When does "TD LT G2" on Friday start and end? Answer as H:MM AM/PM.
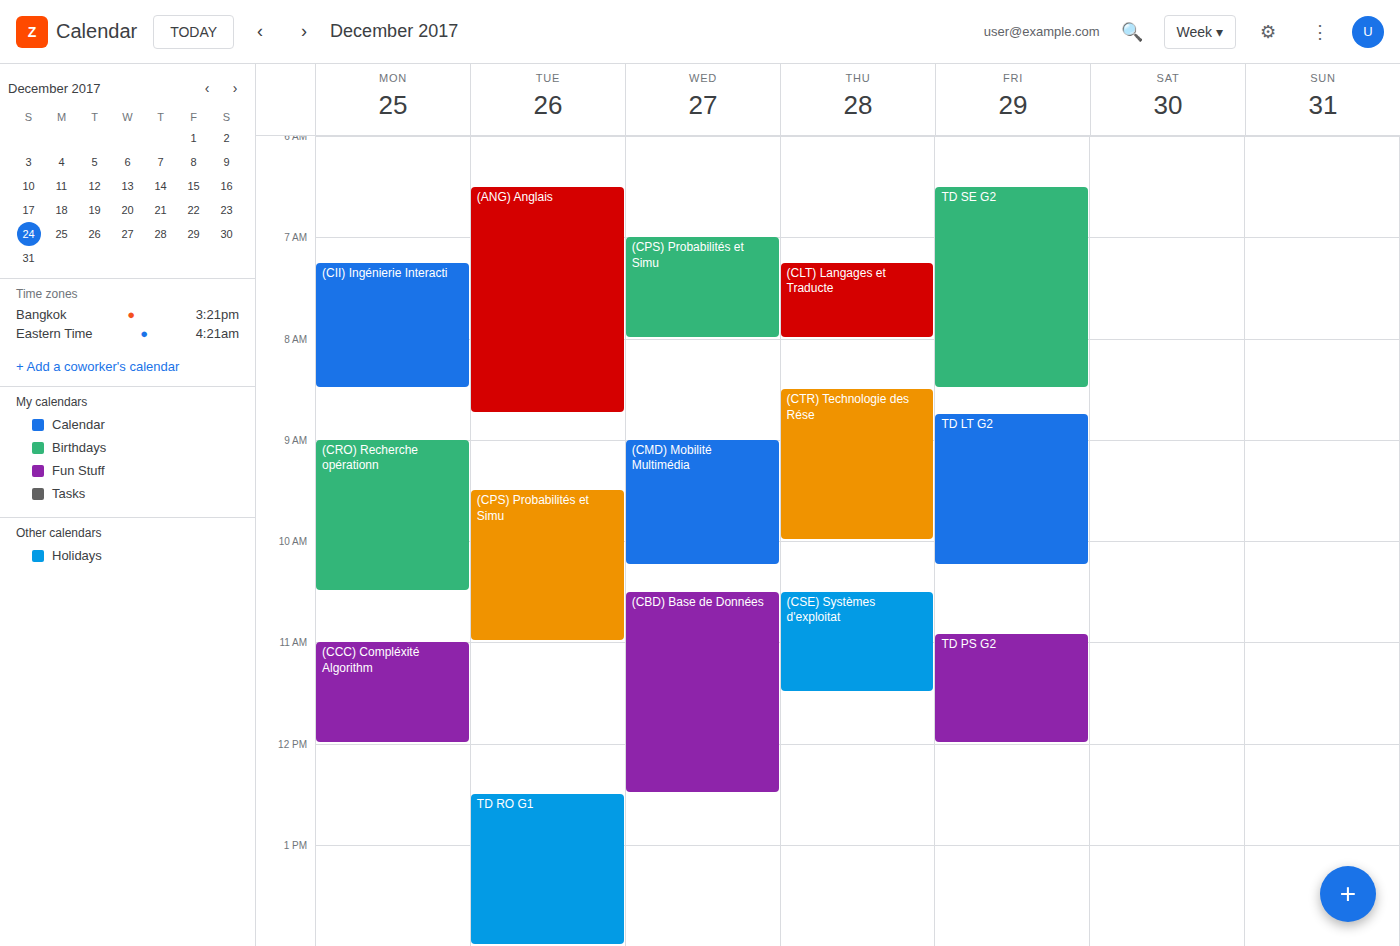
8:45 AM to 10:15 AM